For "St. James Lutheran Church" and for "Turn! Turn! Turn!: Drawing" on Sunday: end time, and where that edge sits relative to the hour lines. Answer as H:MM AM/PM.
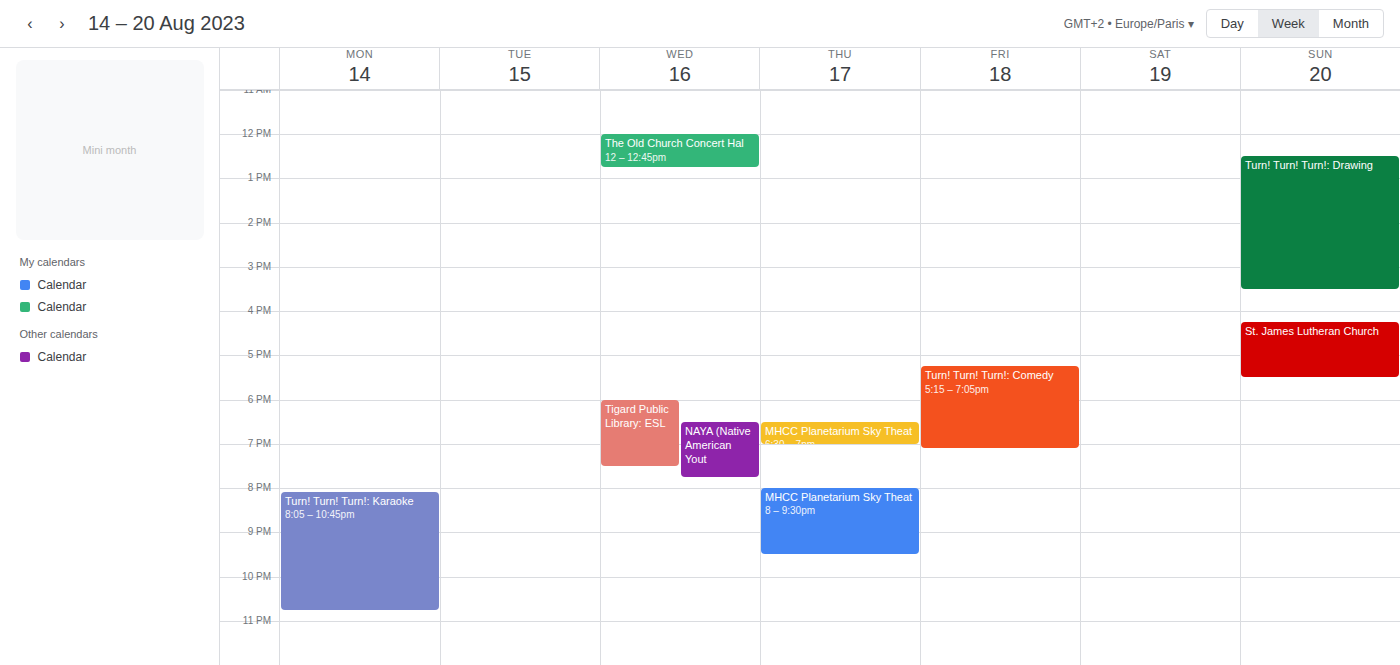
"St. James Lutheran Church": 5:30 PM, halfway between the 5 PM and 6 PM lines. "Turn! Turn! Turn!: Drawing": 3:30 PM, halfway between the 3 PM and 4 PM lines.